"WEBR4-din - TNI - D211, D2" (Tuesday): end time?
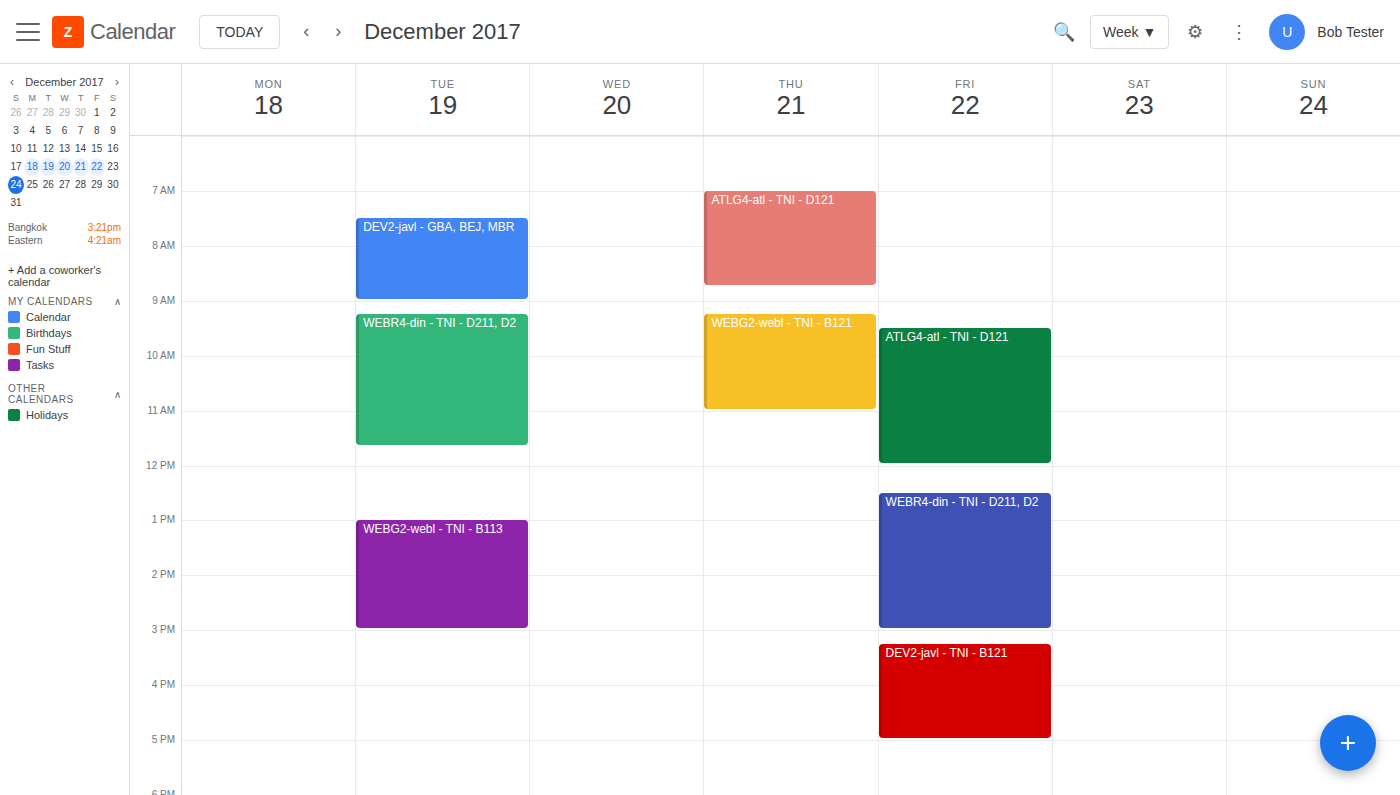
11:40 AM